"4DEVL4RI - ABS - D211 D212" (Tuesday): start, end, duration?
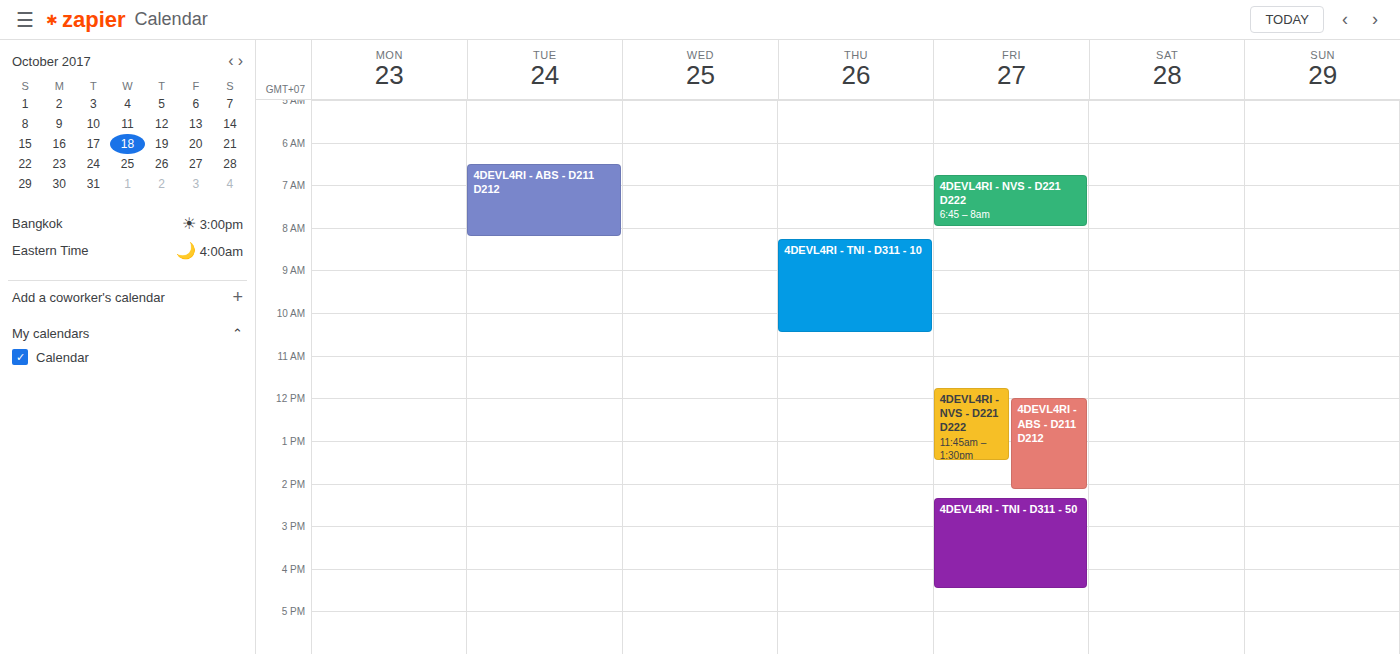
6:30 AM to 8:15 AM, 1 hour 45 minutes